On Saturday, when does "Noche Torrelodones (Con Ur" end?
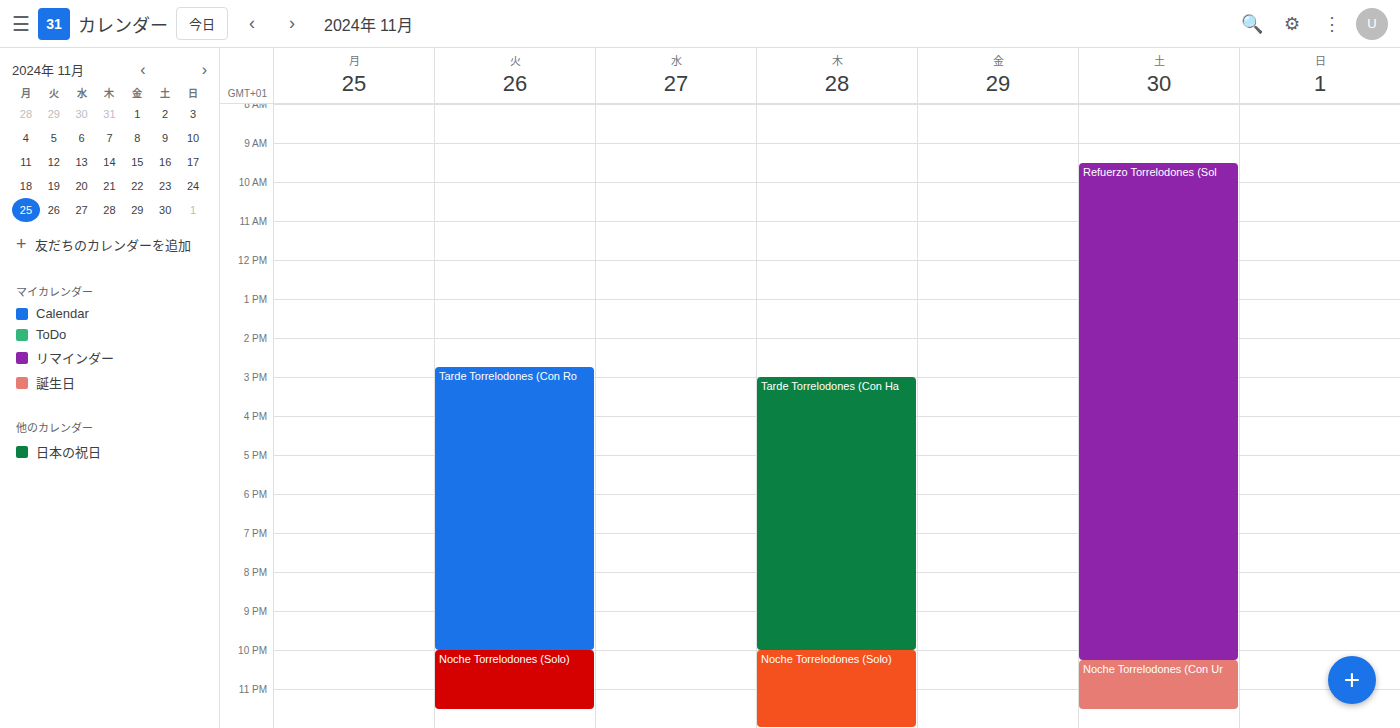
23:30